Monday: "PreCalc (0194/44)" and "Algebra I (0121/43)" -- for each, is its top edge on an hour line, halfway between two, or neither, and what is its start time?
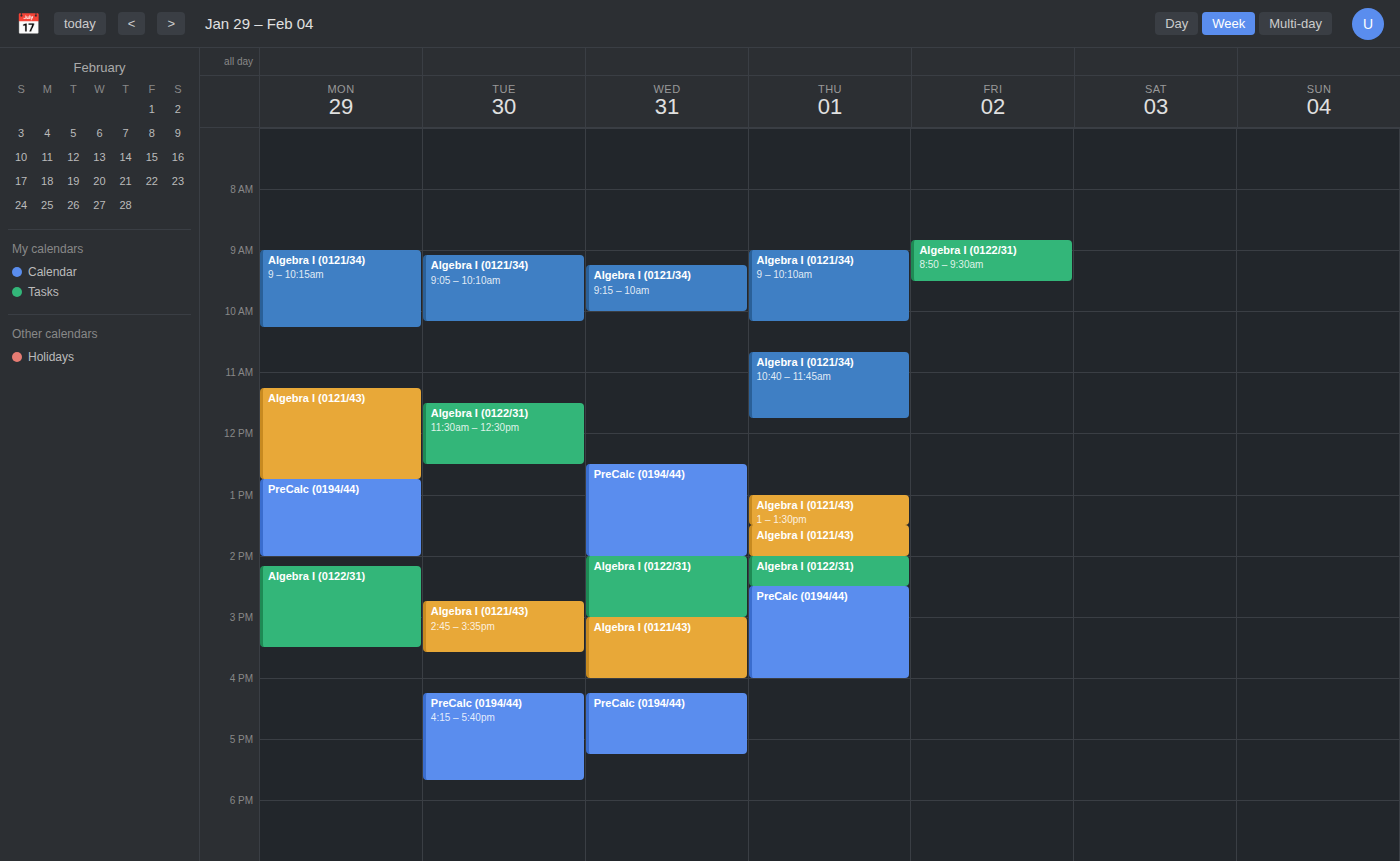
"PreCalc (0194/44)": 12:45 PM, neither: three quarters of the way from the 12 PM line to the 1 PM line. "Algebra I (0121/43)": 11:15 AM, neither: a quarter of the way from the 11 AM line to the 12 PM line.